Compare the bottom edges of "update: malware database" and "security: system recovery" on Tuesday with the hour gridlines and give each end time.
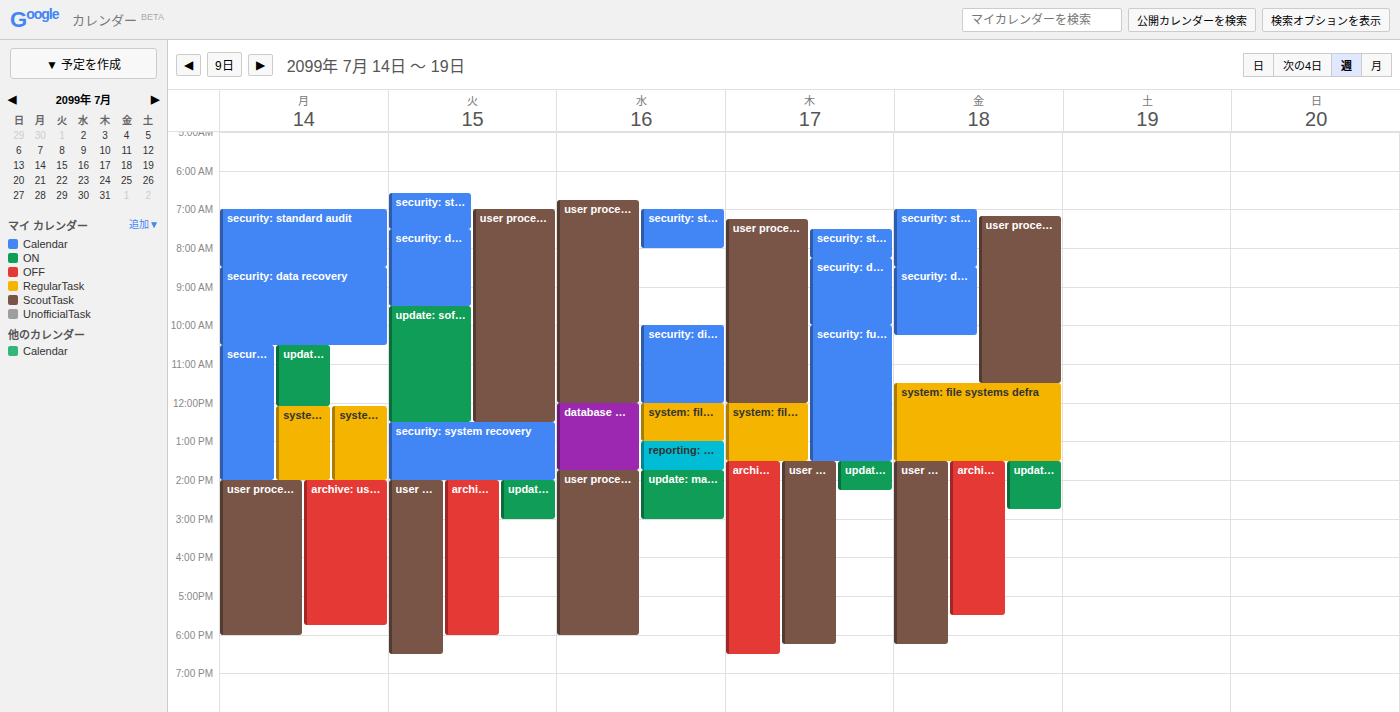
"update: malware database": 3:00 PM, exactly on the 3 PM line. "security: system recovery": 2:00 PM, exactly on the 2 PM line.